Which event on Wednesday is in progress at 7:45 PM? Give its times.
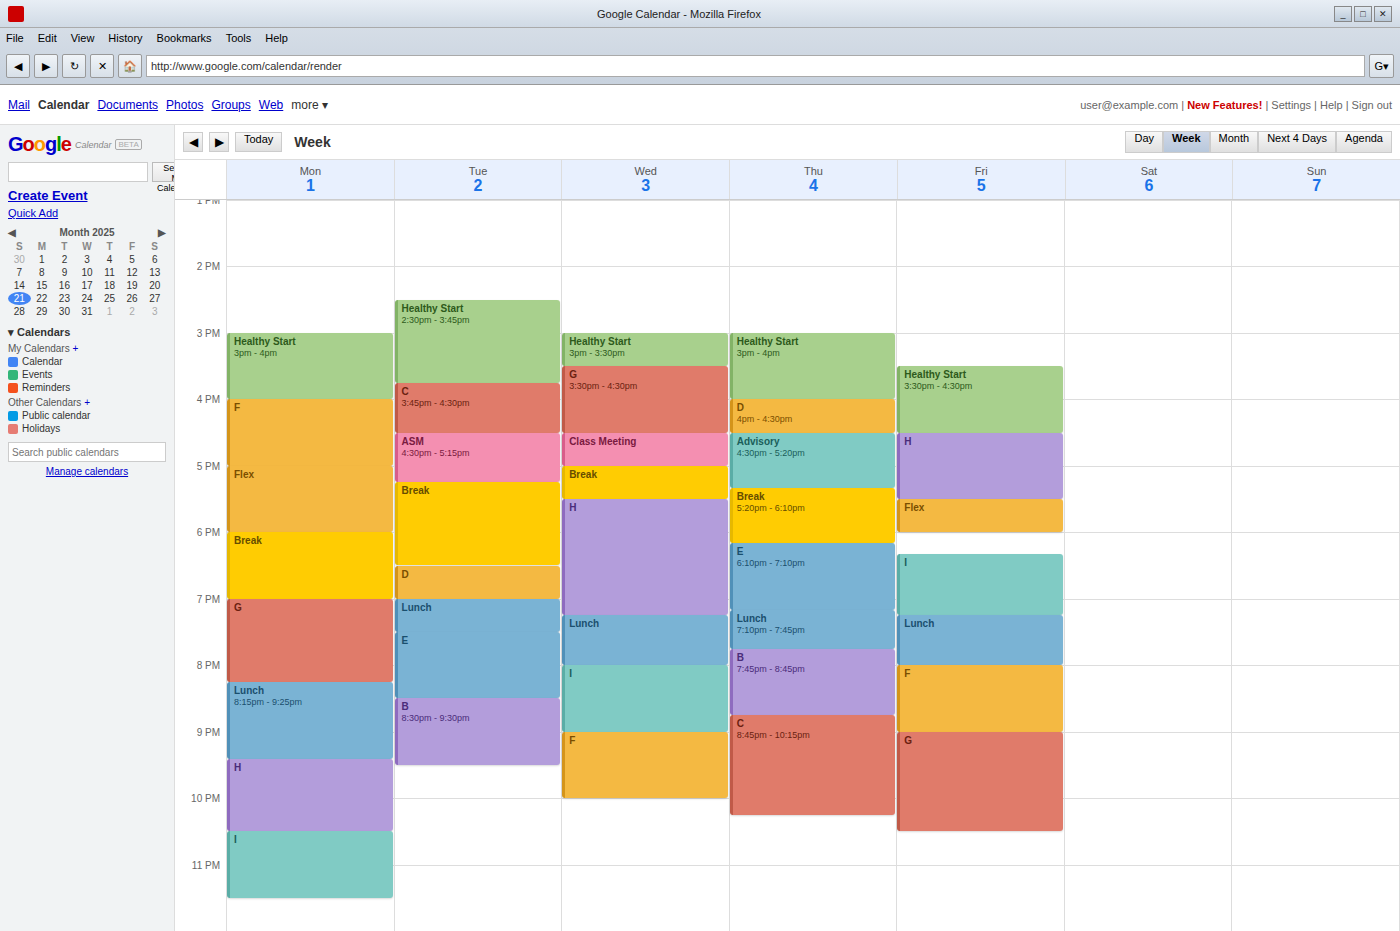
"Lunch", 7:15 PM to 8:00 PM